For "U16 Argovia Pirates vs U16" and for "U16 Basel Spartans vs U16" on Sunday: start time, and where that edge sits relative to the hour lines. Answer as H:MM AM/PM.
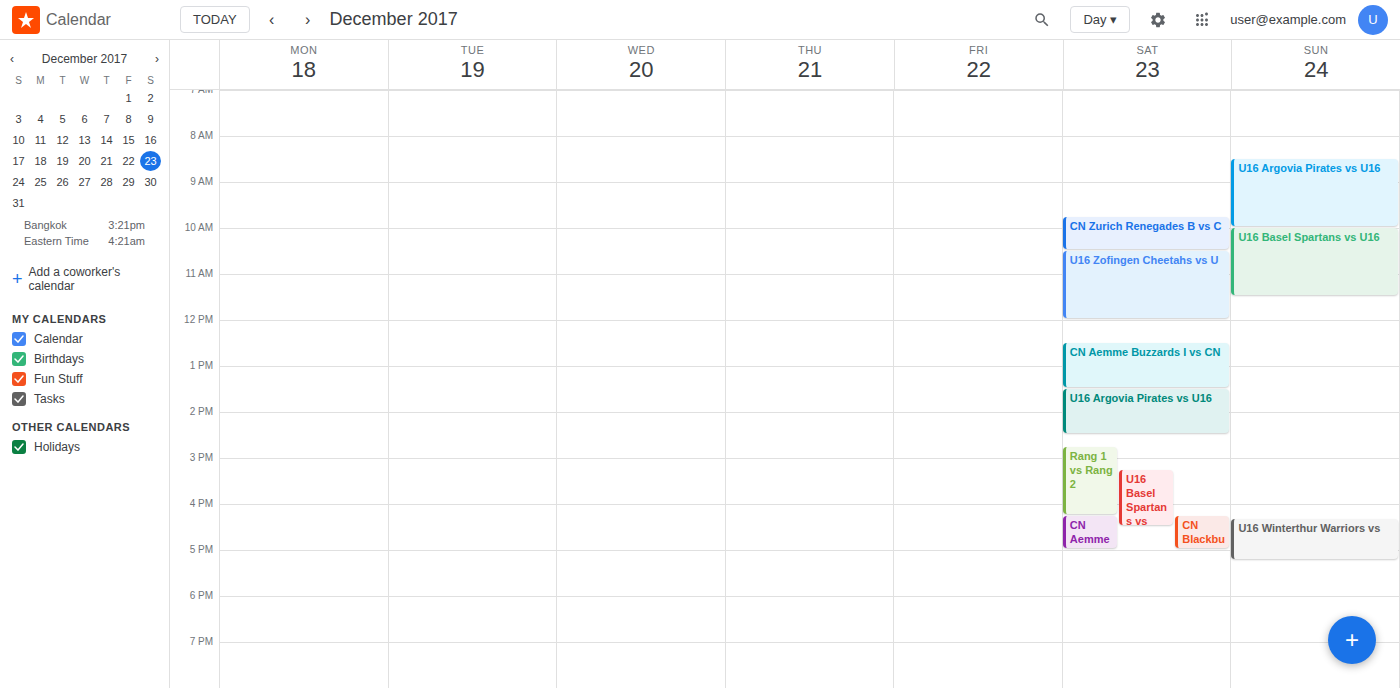
"U16 Argovia Pirates vs U16": 8:30 AM, halfway between the 8 AM and 9 AM lines. "U16 Basel Spartans vs U16": 10:00 AM, exactly on the 10 AM line.